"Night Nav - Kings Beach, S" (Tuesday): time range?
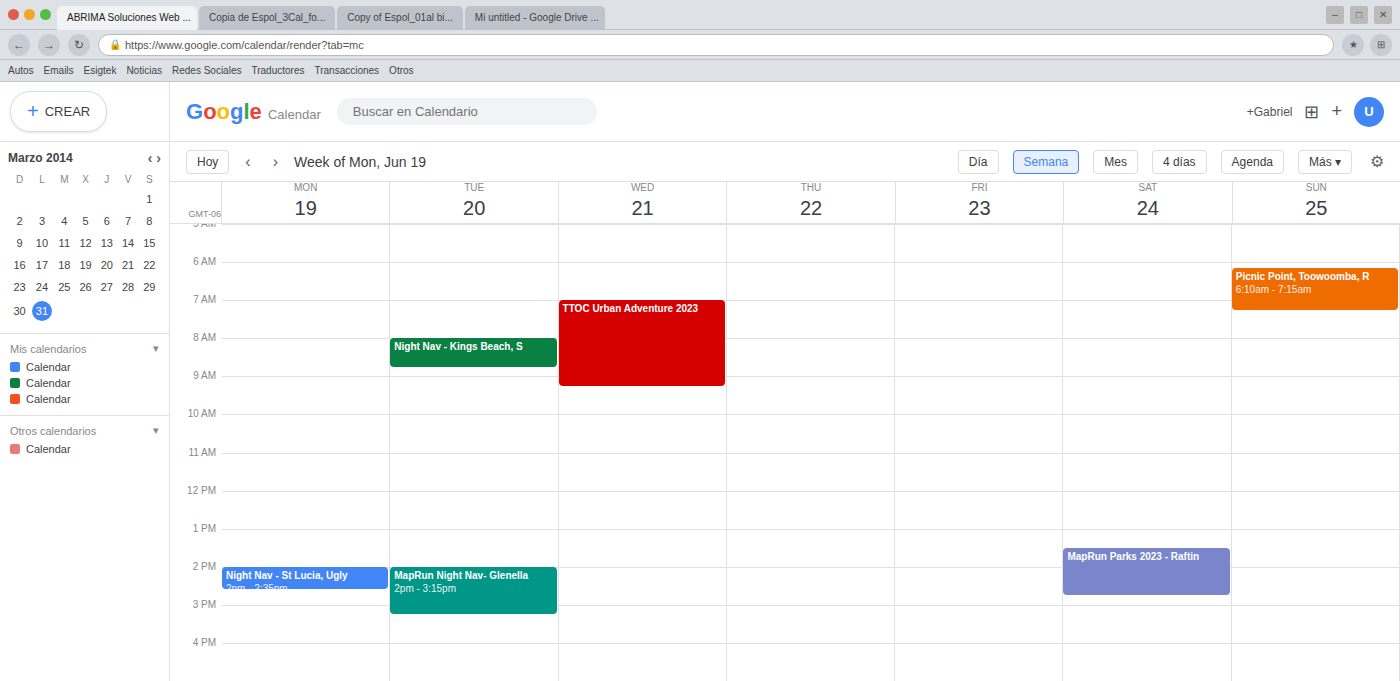
8:00 AM to 8:45 AM